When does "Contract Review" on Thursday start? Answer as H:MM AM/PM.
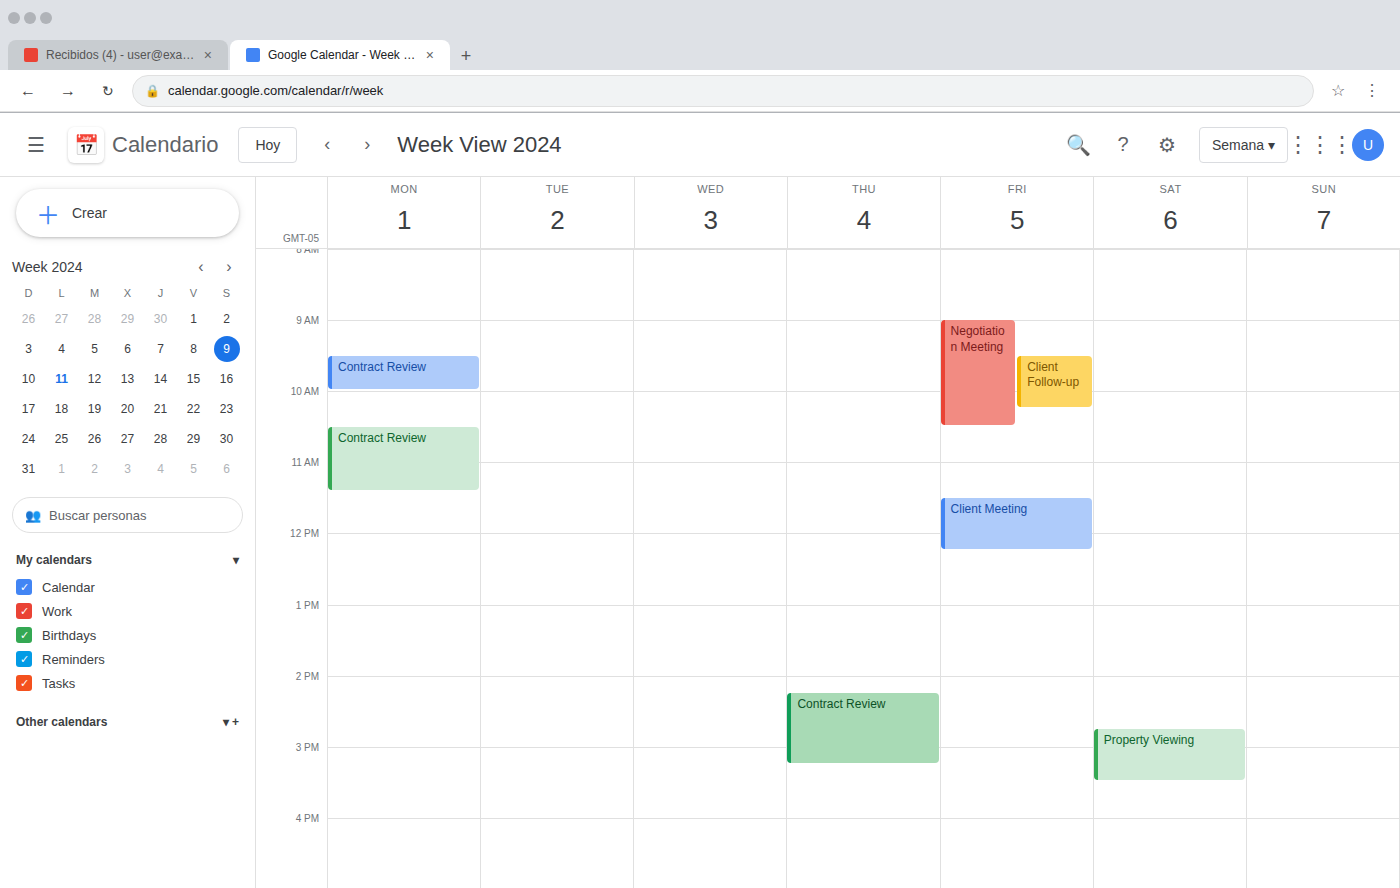
2:15 PM